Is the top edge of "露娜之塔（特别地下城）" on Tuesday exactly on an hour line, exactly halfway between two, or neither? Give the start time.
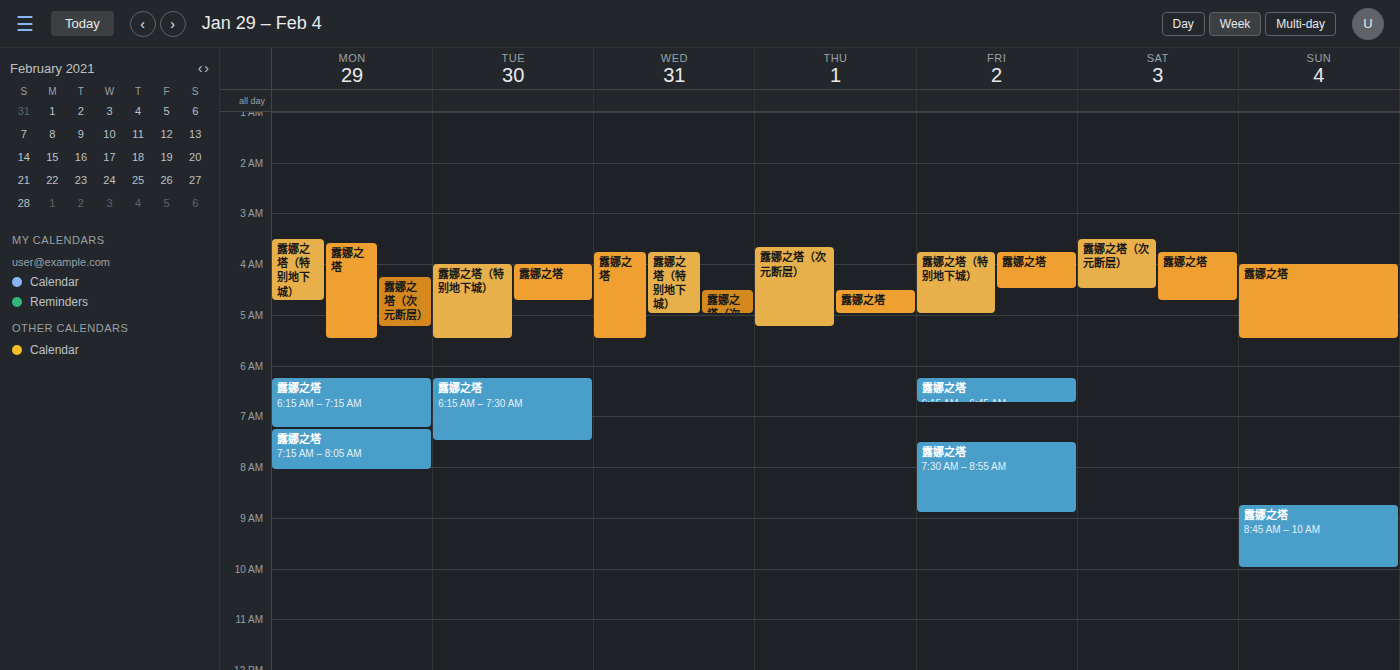
4:00 AM -- exactly on the 4 AM line.